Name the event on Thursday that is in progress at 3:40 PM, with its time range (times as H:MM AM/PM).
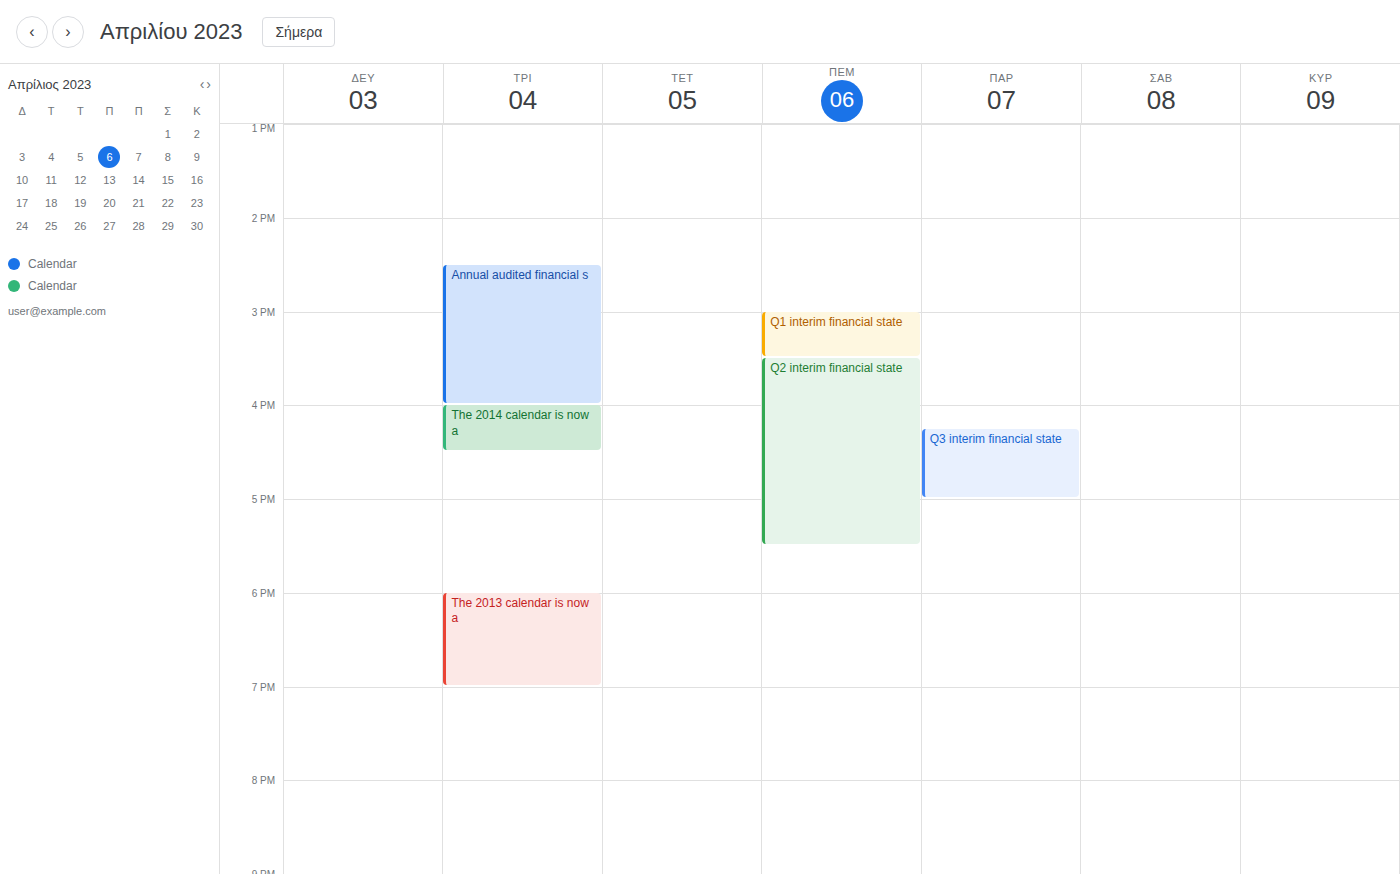
"Q2 interim financial state", 3:30 PM to 5:30 PM